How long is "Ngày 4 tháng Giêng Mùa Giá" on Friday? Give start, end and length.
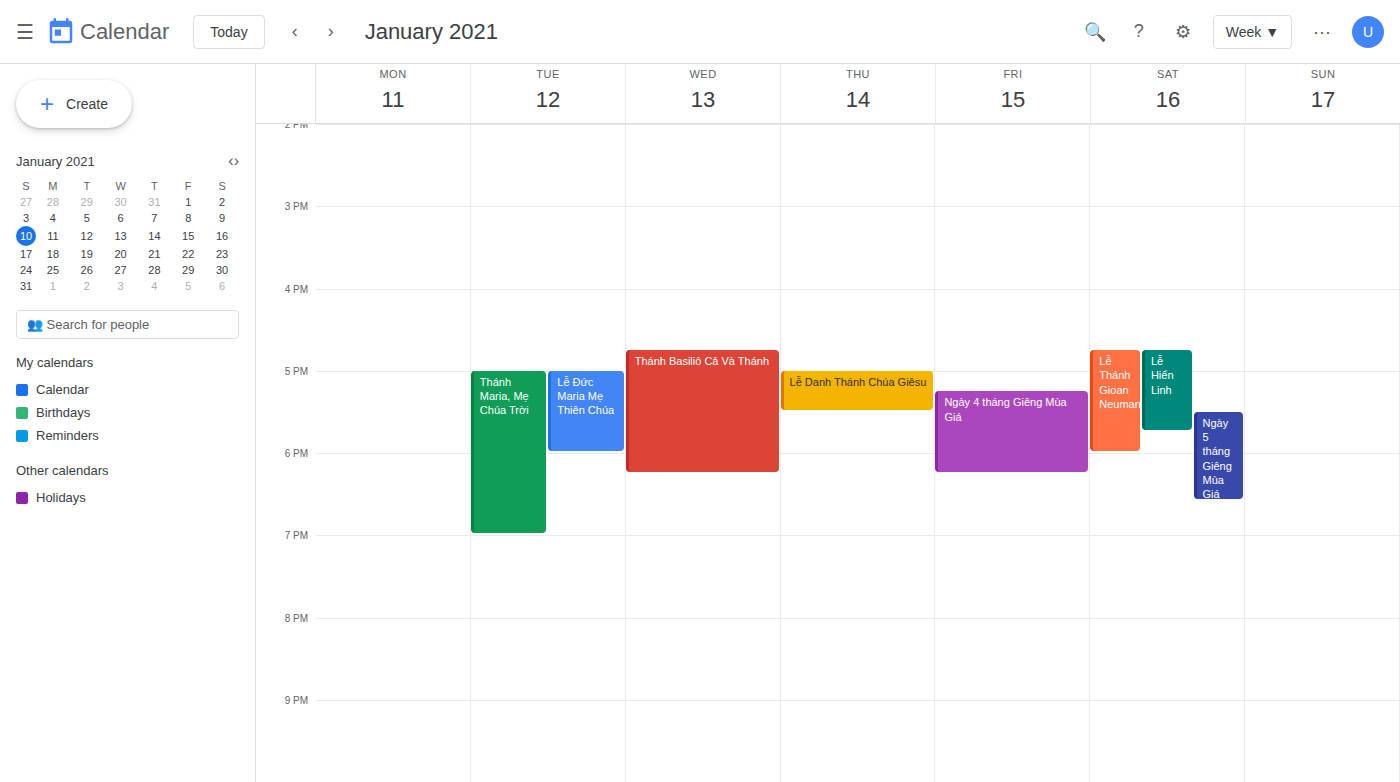
5:15 PM to 6:15 PM, 1 hour